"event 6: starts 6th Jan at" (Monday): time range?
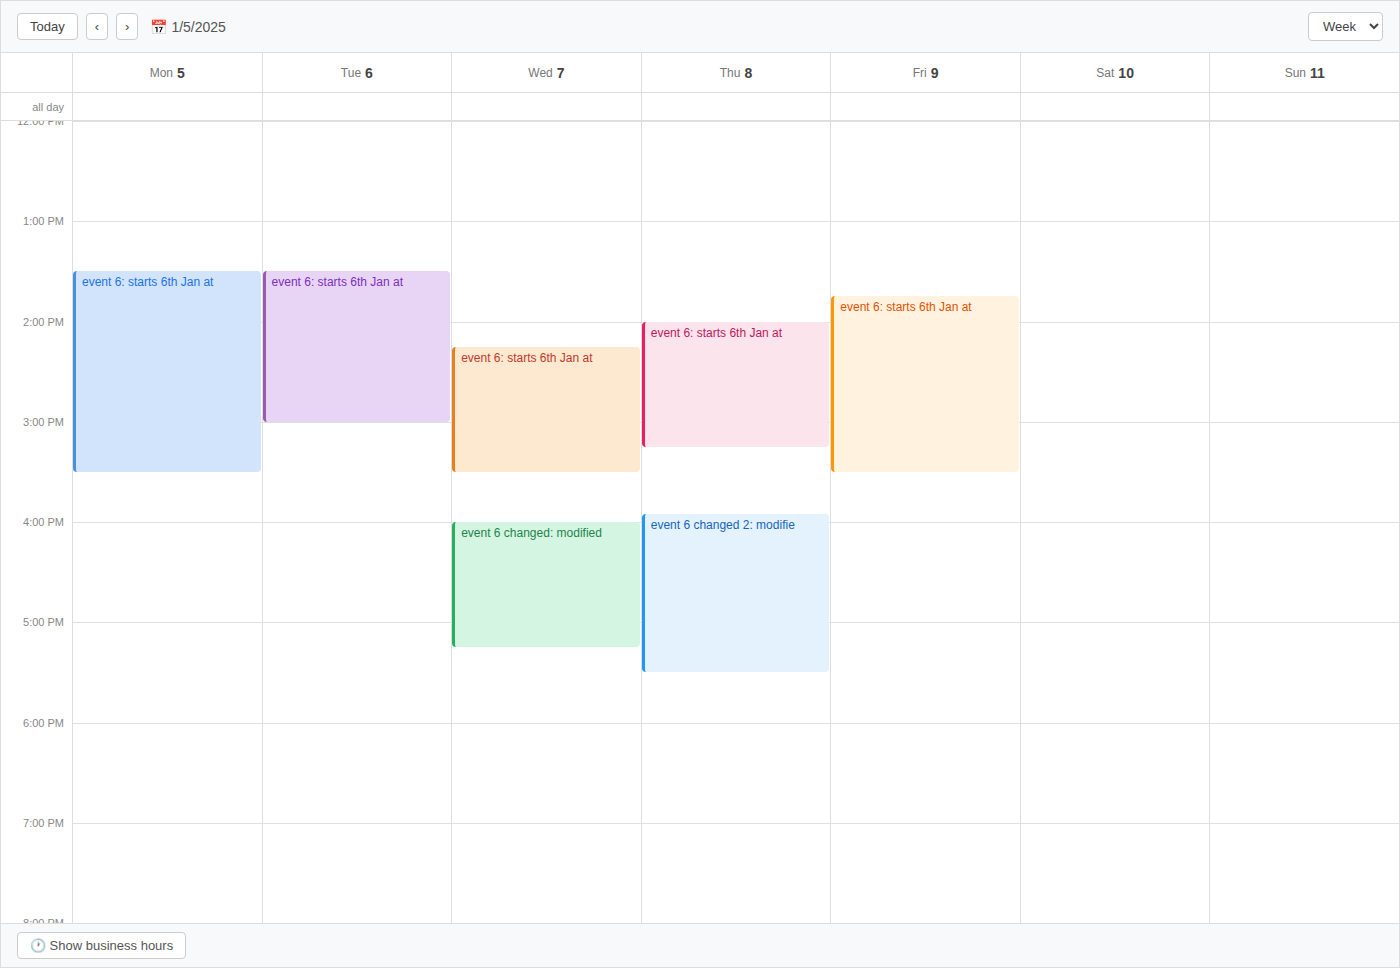
13:30 to 15:30